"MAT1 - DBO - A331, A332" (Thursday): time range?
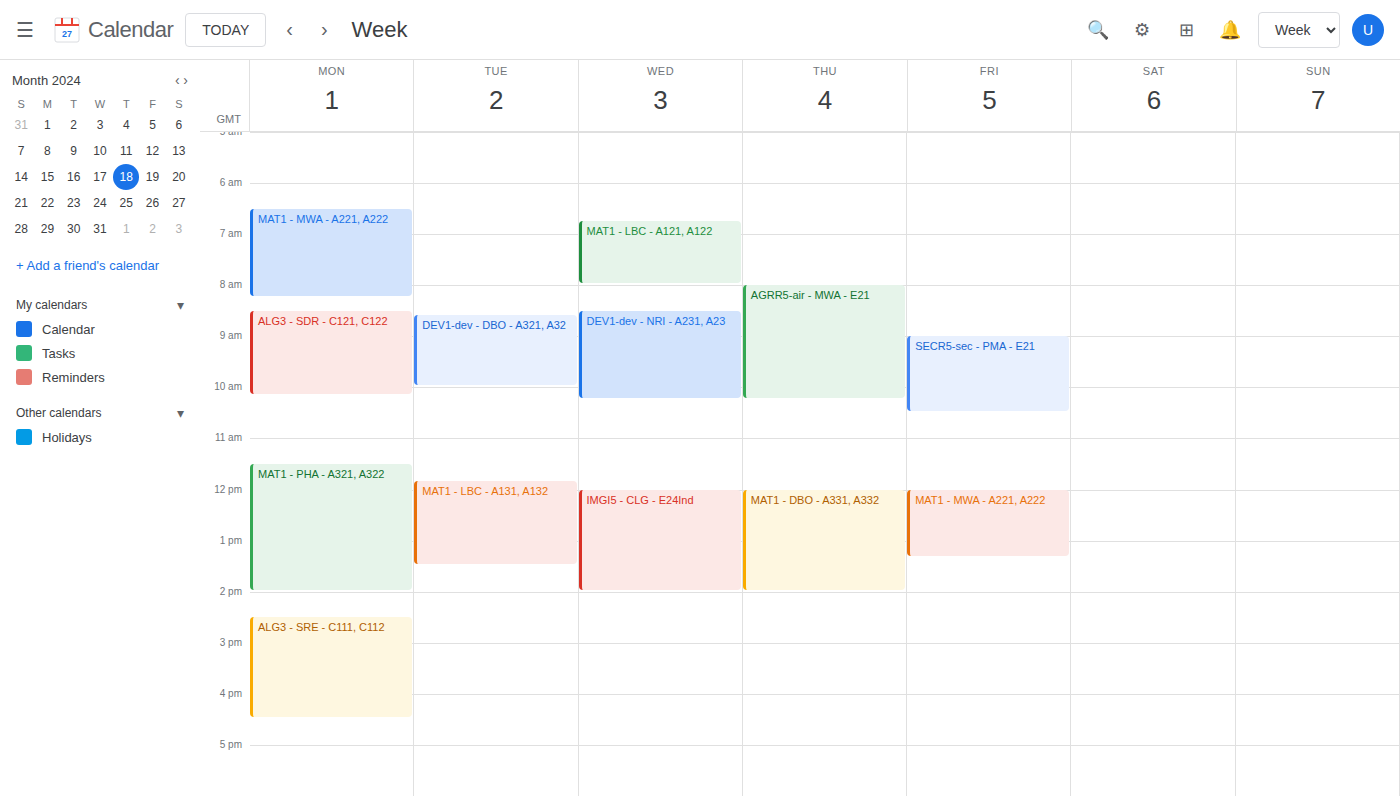
12:00 PM to 2:00 PM